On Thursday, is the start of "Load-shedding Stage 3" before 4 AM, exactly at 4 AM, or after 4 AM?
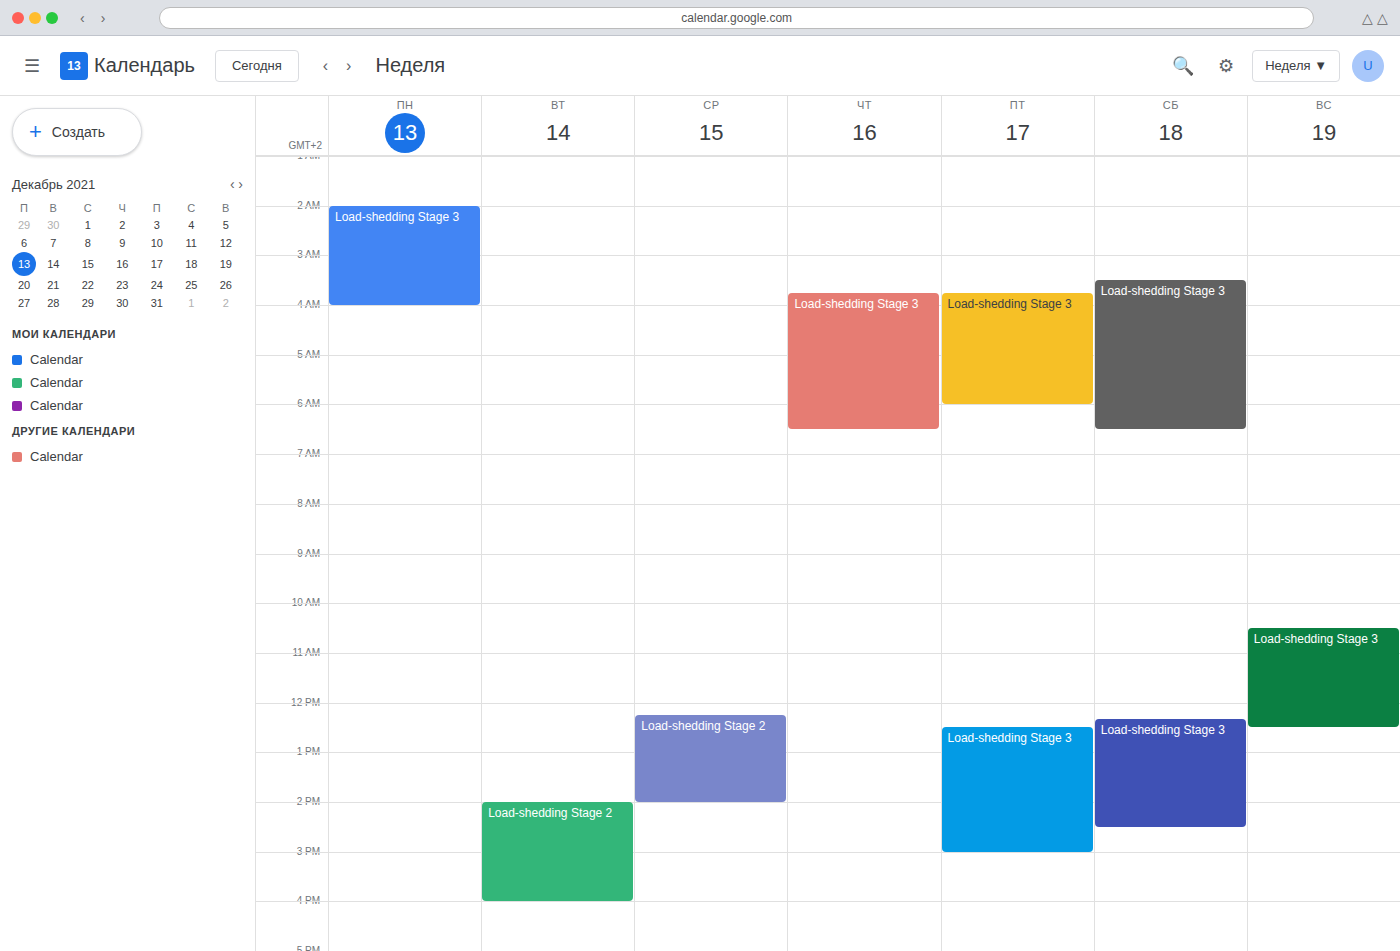
3:45 AM -- before 4 AM, 15 minutes above the 4 AM line.